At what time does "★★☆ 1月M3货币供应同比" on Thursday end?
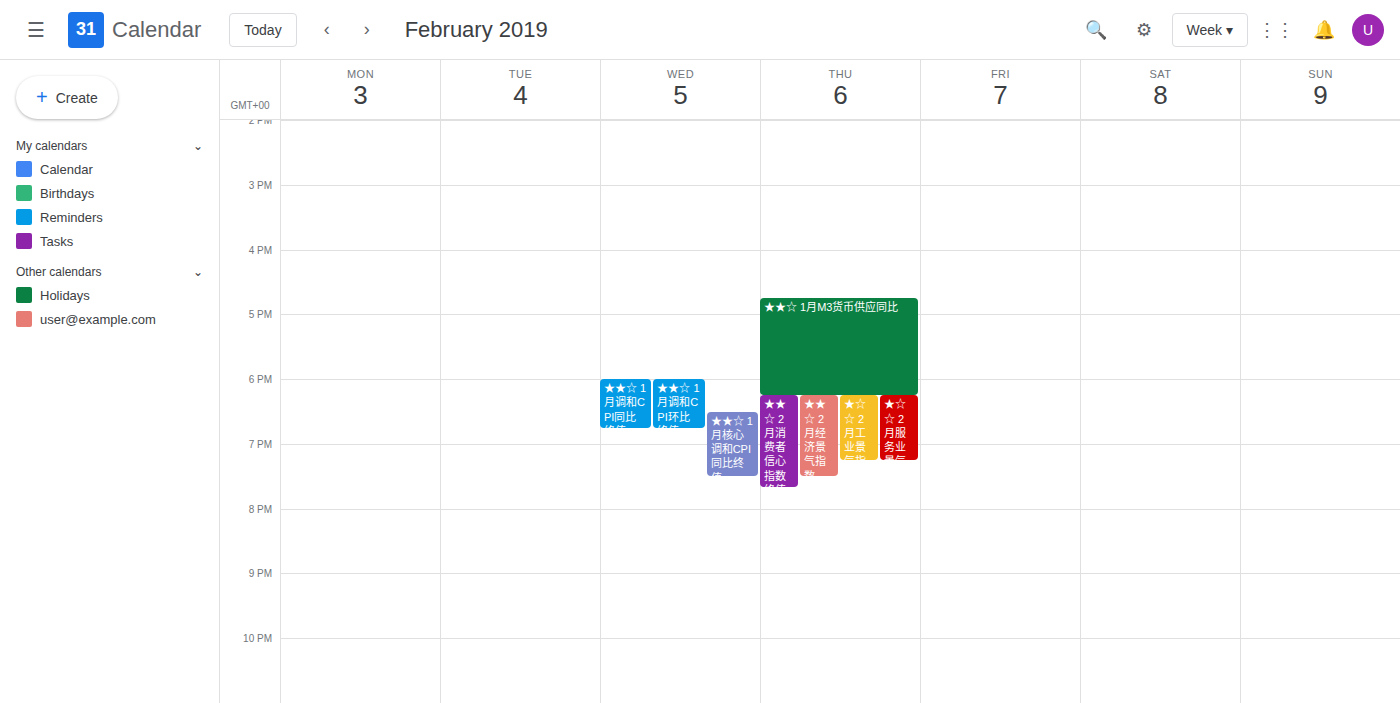
6:15 PM